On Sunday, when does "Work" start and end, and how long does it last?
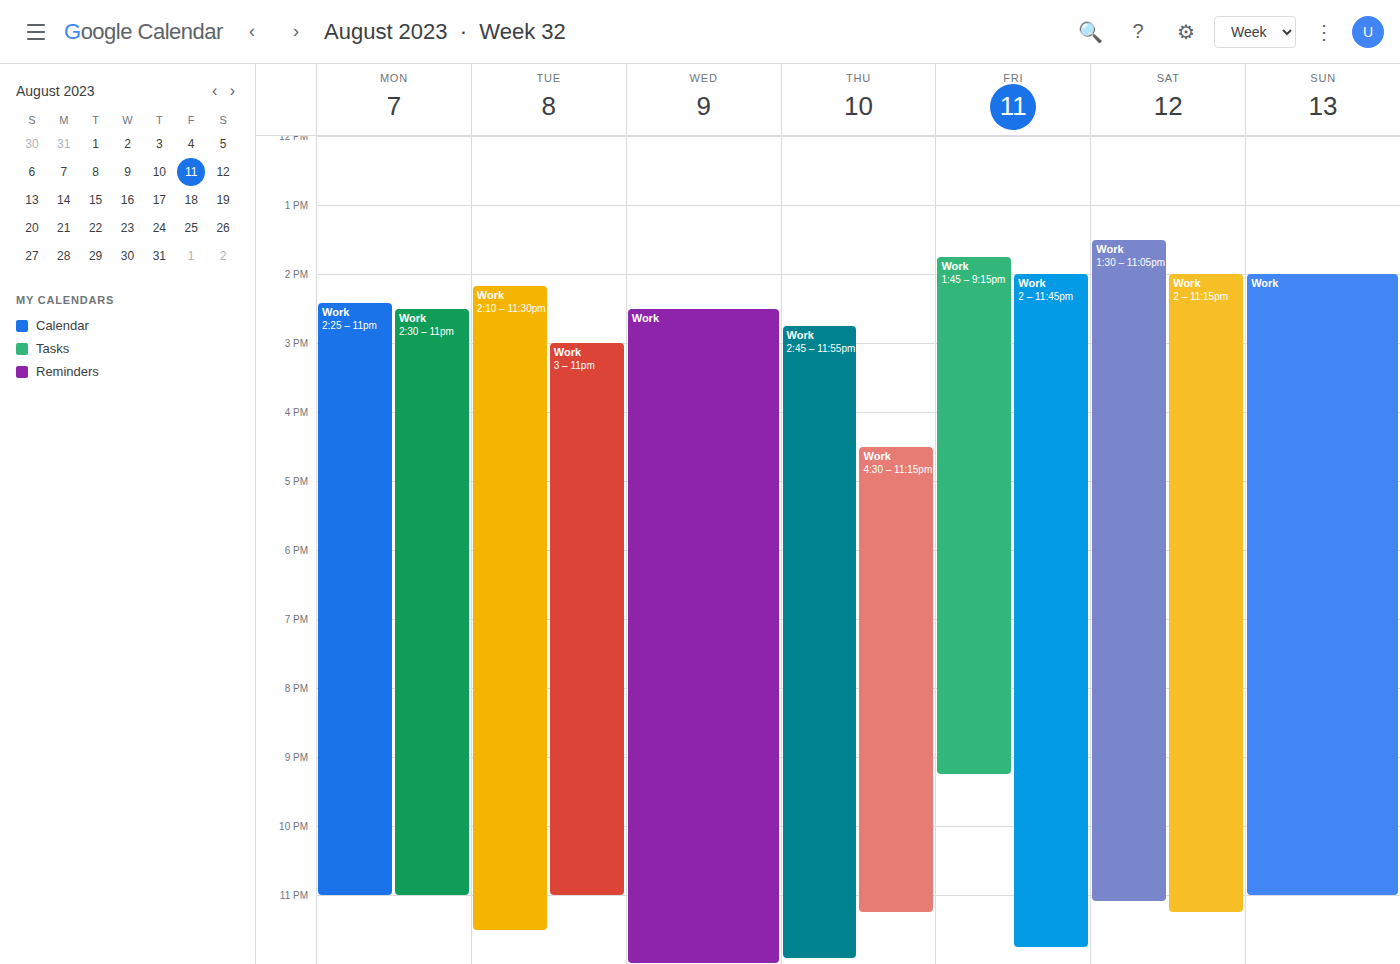
2:00 PM to 11:00 PM, 9 hours